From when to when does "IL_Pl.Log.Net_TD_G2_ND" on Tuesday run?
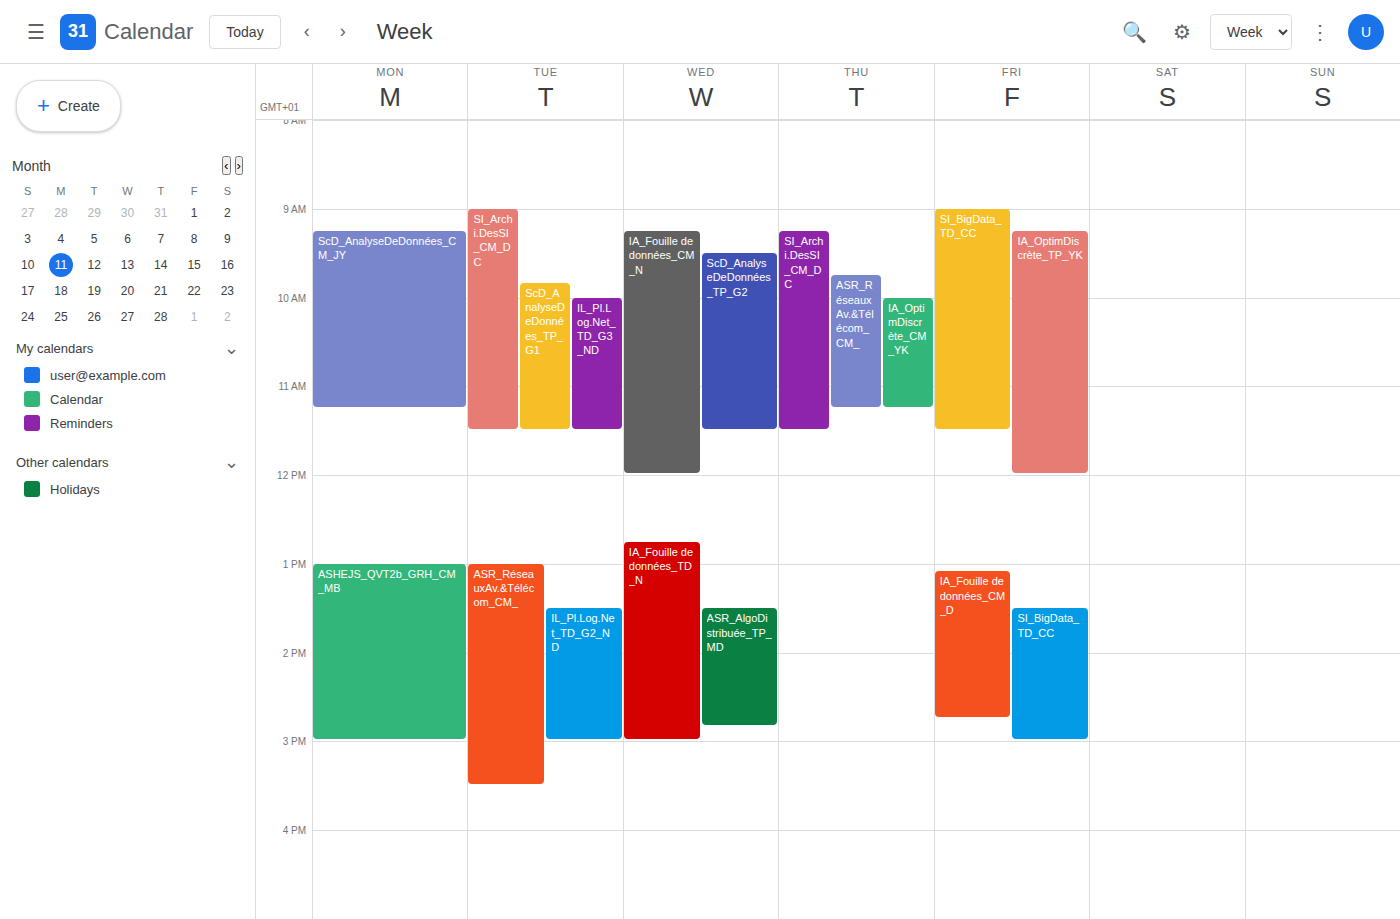
1:30 PM to 3:00 PM